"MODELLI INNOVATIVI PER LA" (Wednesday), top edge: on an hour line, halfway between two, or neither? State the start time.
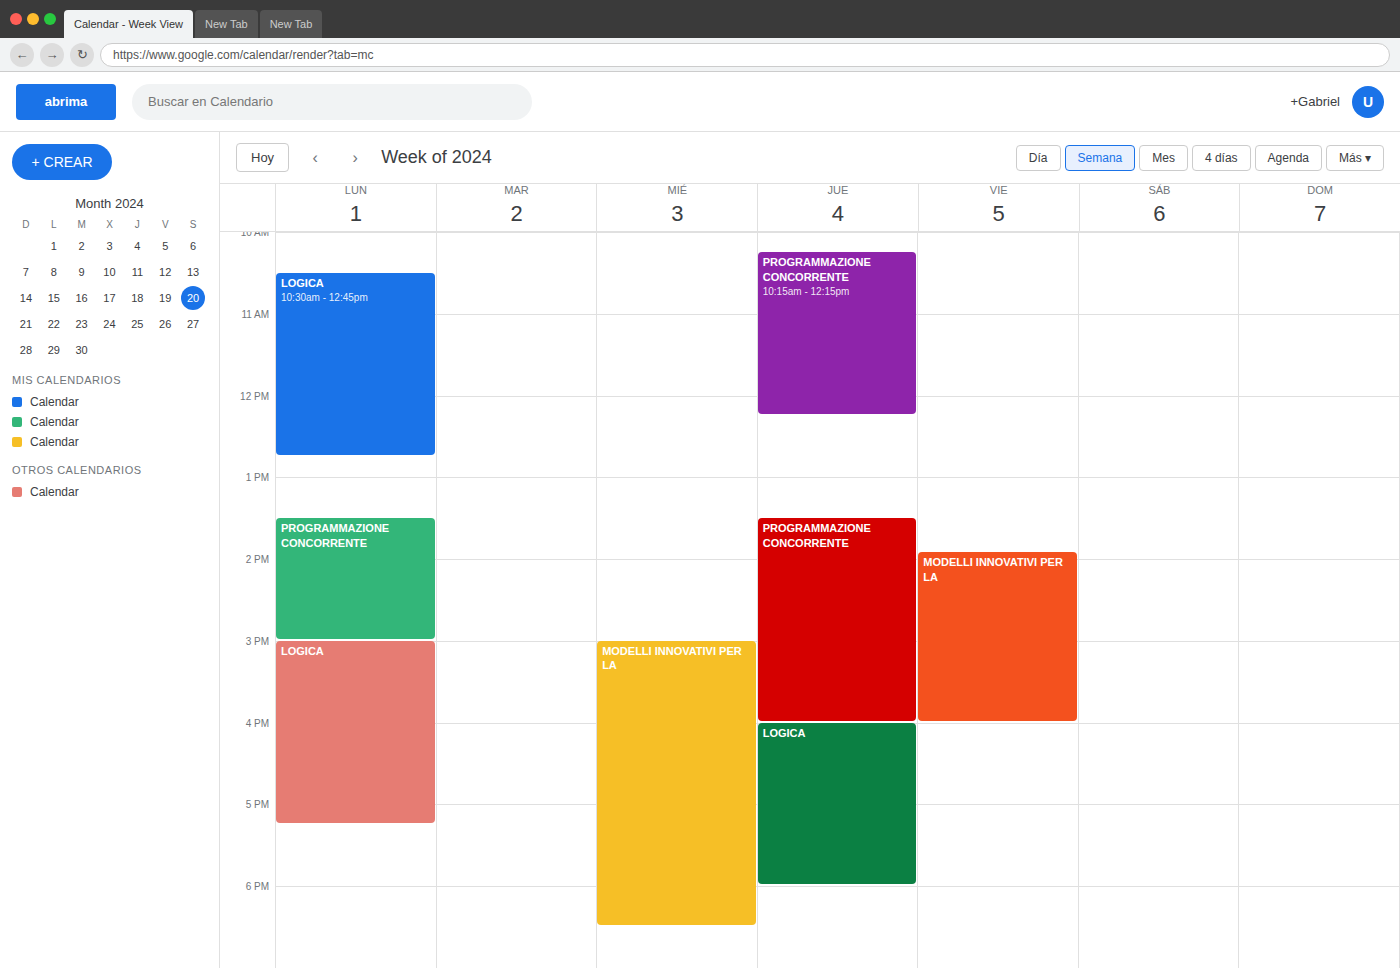
3:00 PM -- exactly on the 3 PM line.